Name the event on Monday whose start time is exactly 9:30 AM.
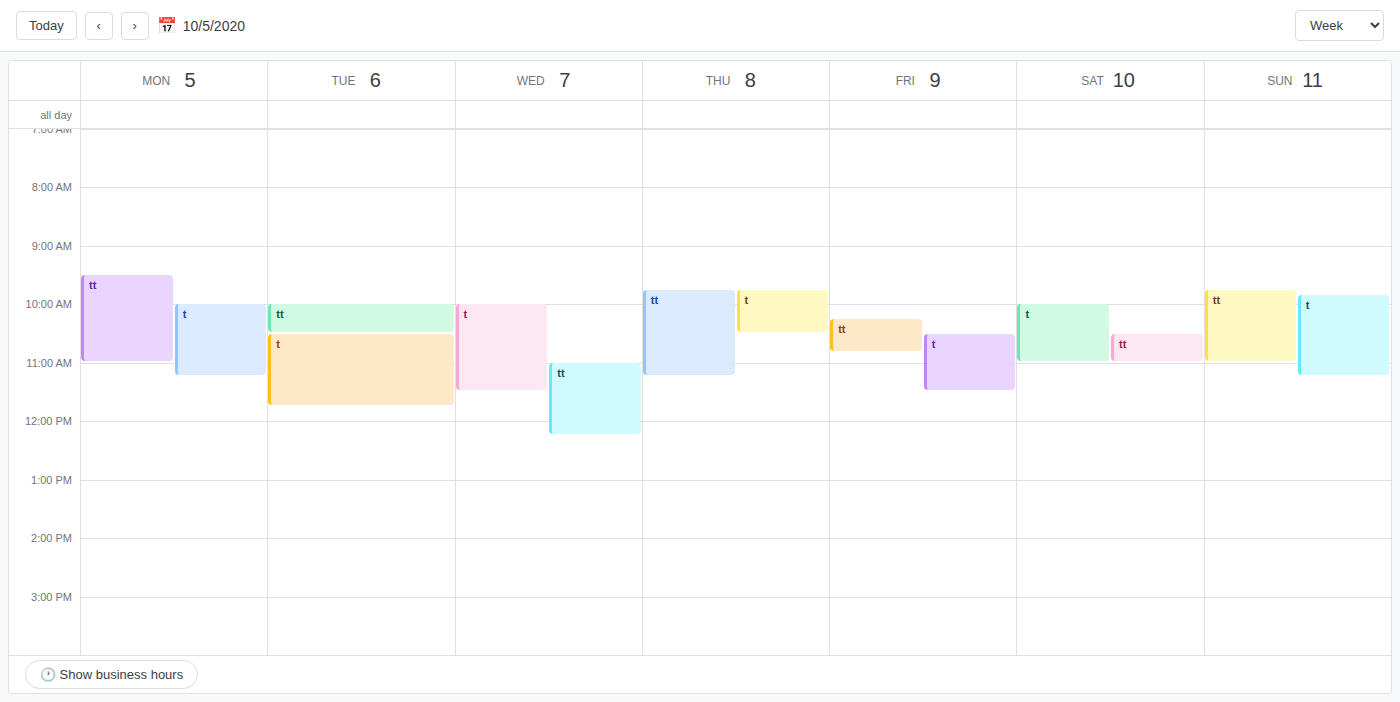
"tt"